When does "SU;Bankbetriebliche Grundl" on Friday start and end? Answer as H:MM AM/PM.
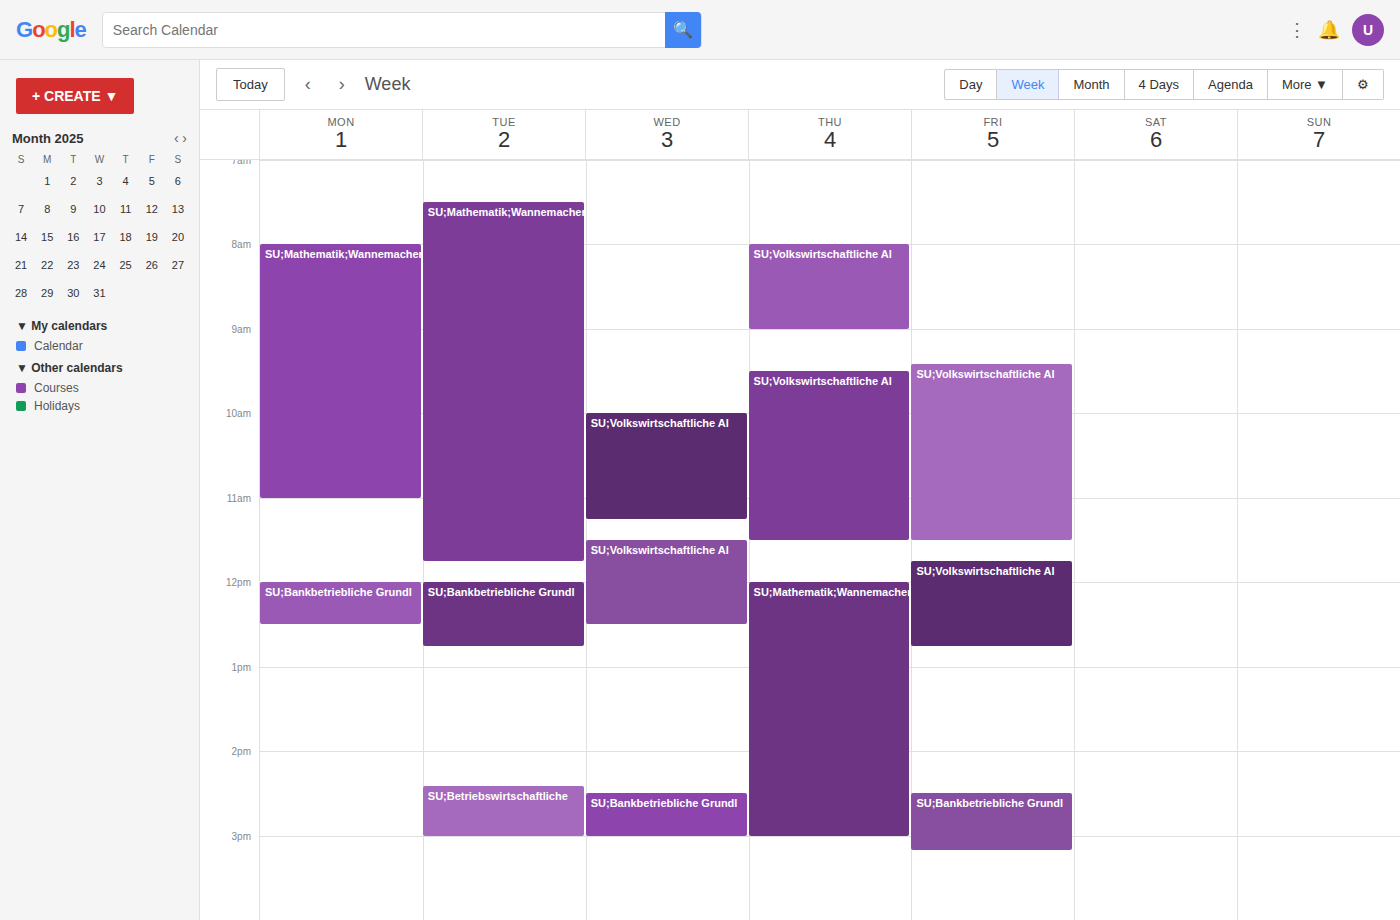
2:30 PM to 3:10 PM